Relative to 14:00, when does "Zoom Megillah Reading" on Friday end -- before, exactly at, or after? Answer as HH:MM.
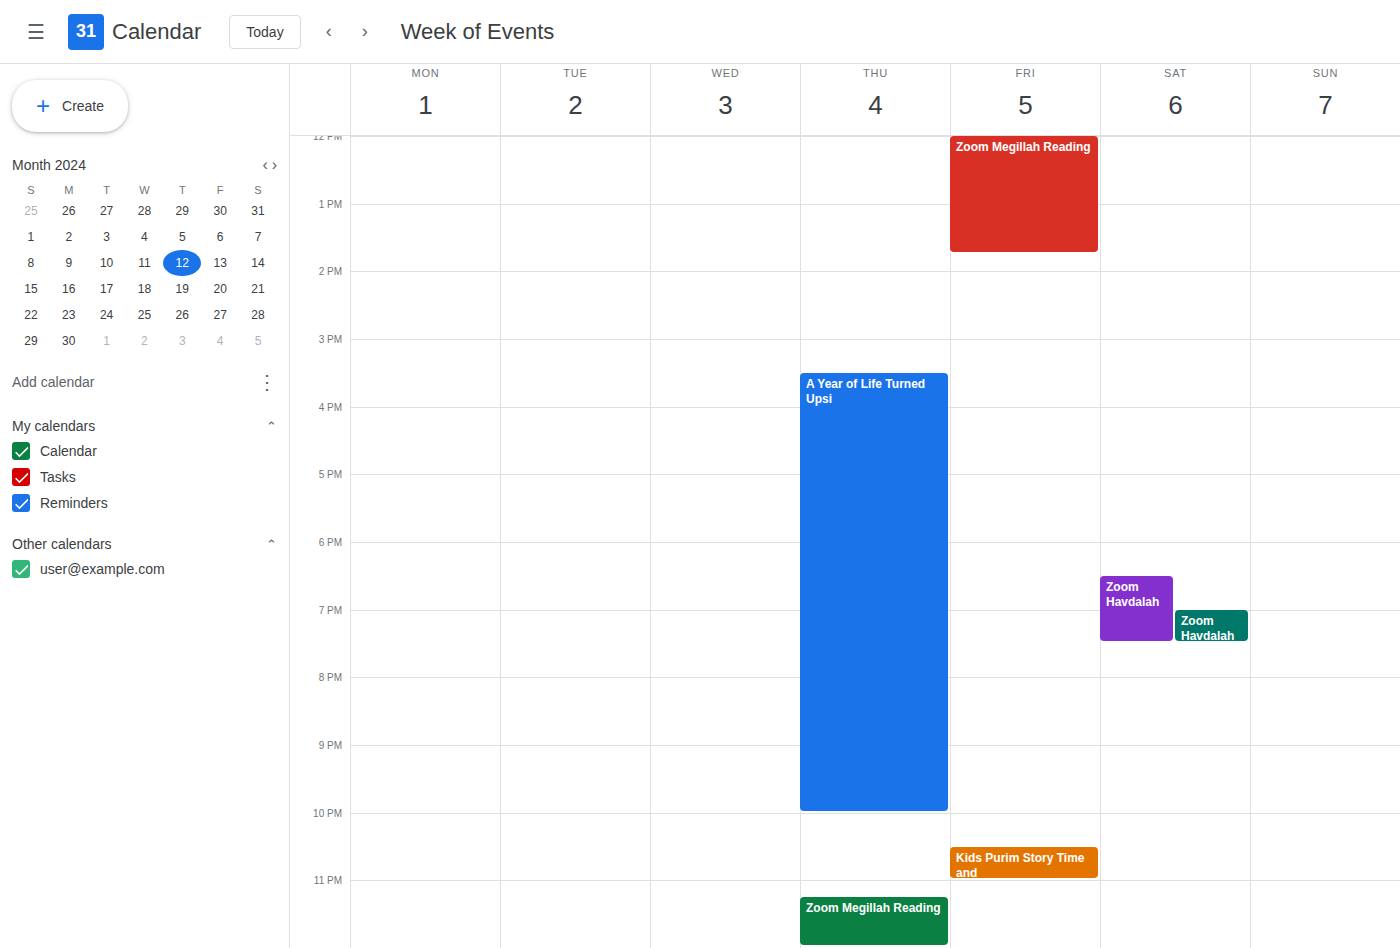
13:45 -- before 14:00, 15 minutes above the 14:00 line.